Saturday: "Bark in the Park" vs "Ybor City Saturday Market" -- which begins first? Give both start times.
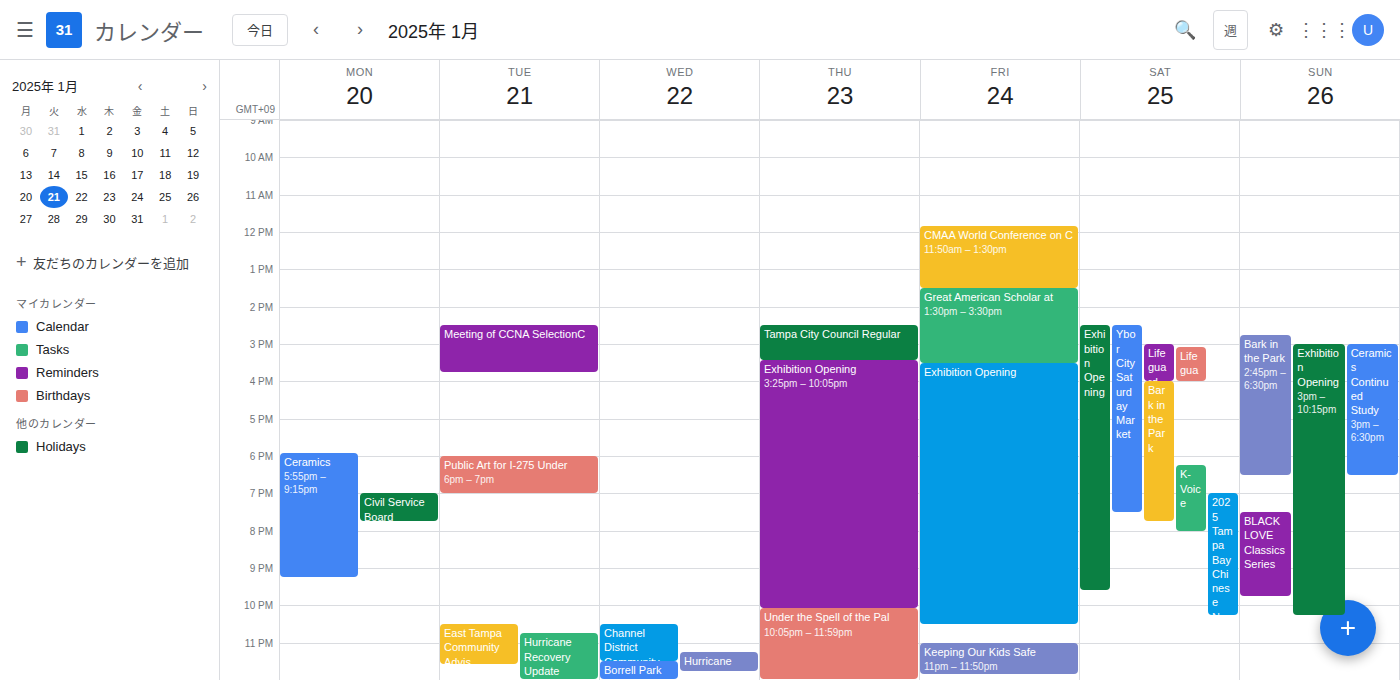
"Ybor City Saturday Market" 2:30 PM; "Bark in the Park" 4:00 PM.